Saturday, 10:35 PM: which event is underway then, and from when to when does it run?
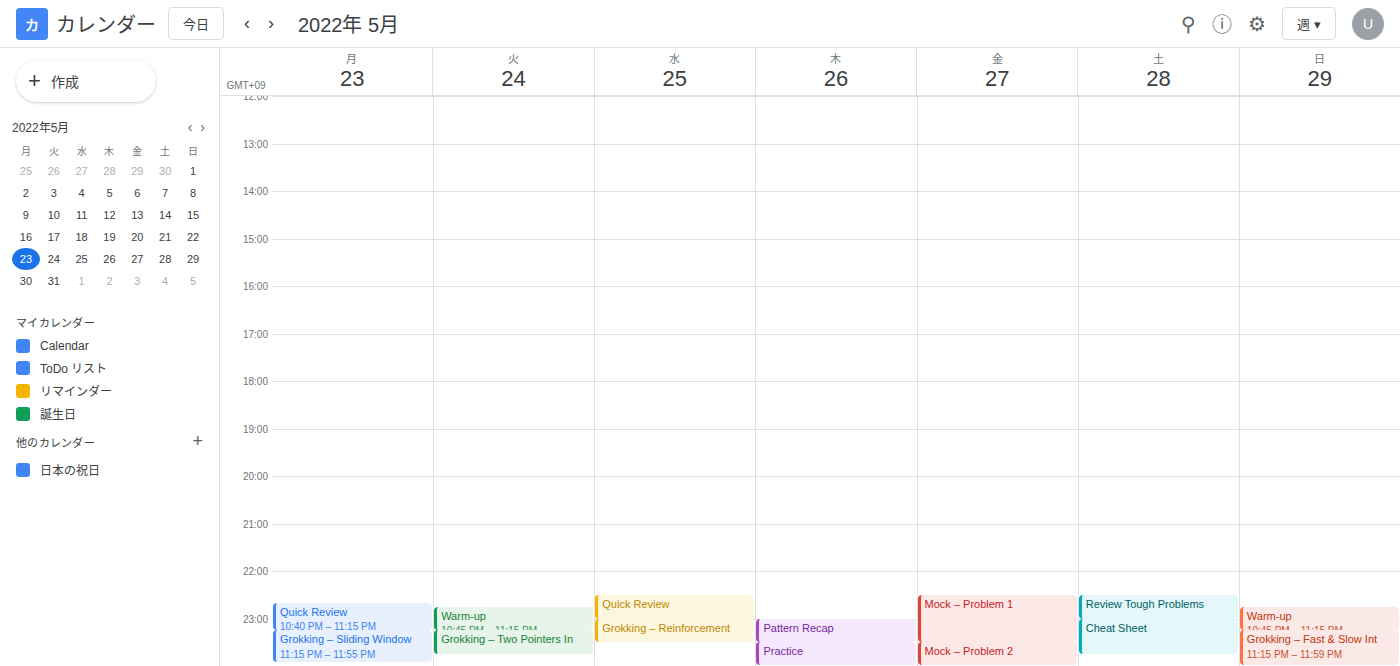
"Review Tough Problems", 10:30 PM to 11:00 PM